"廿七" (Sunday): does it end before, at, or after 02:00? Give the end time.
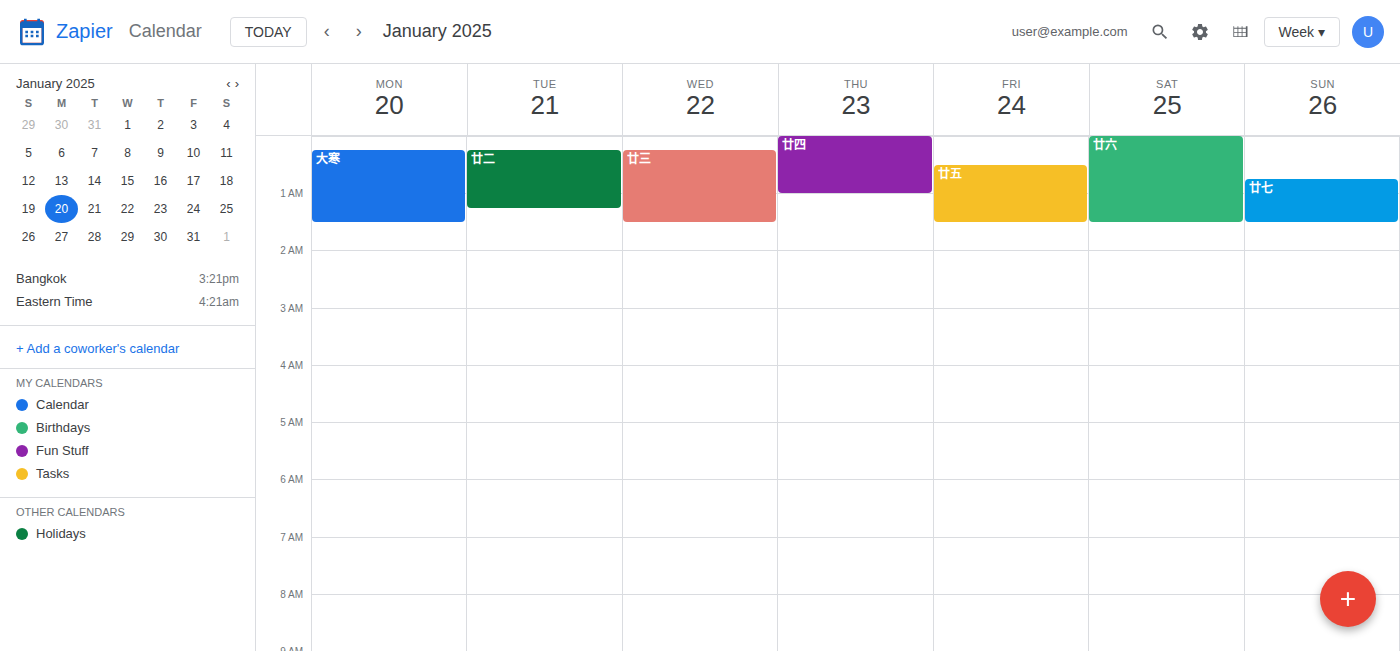
01:30 -- before 02:00, 30 minutes above the 02:00 line.